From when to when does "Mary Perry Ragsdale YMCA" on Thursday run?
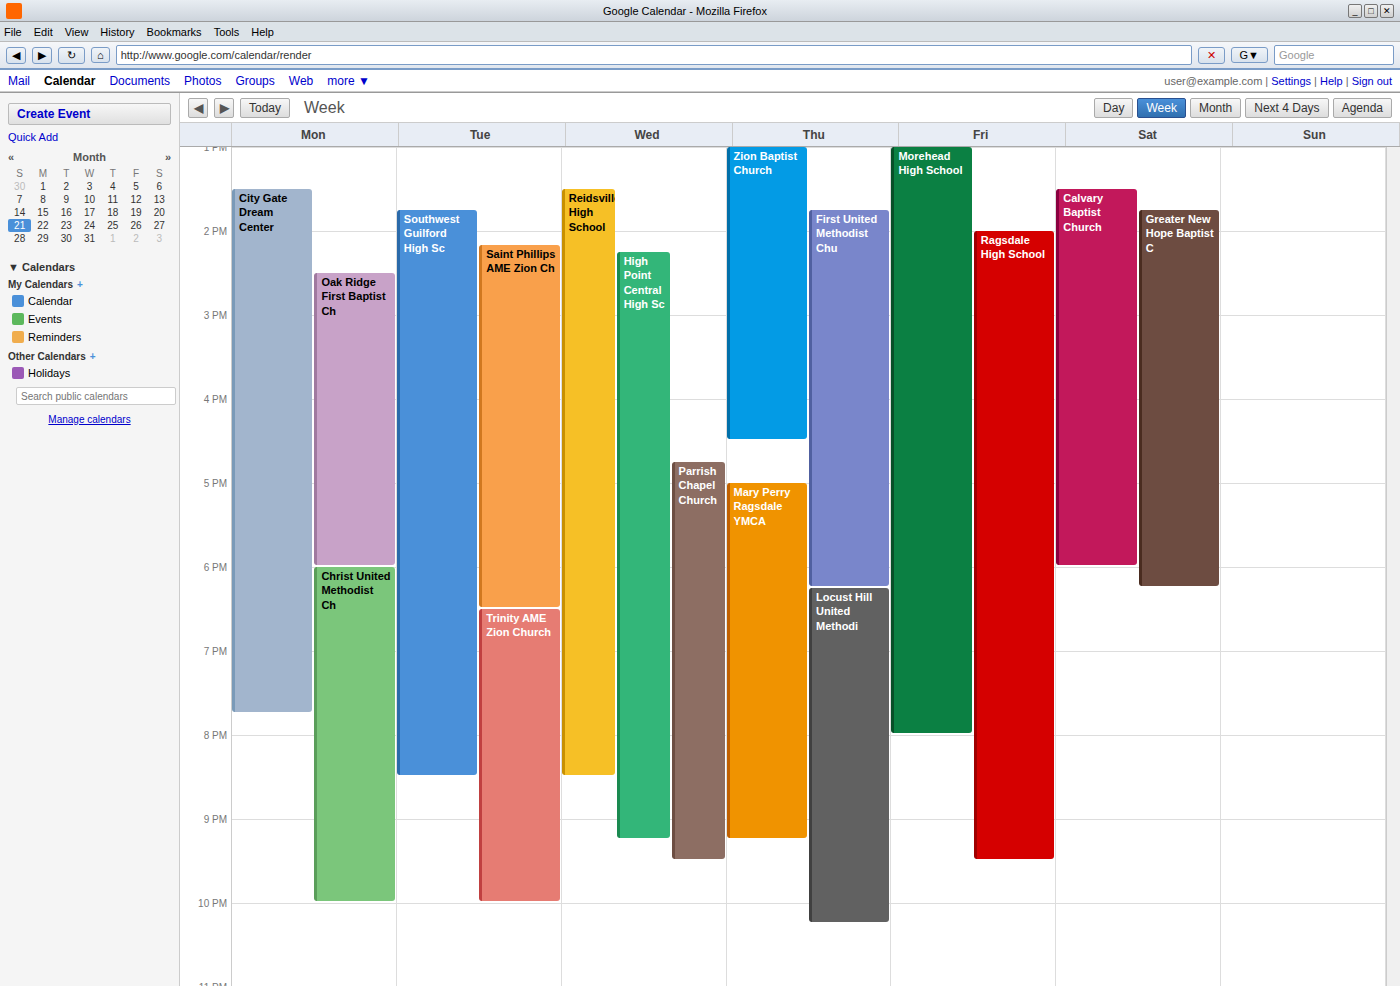
5:00 PM to 9:15 PM